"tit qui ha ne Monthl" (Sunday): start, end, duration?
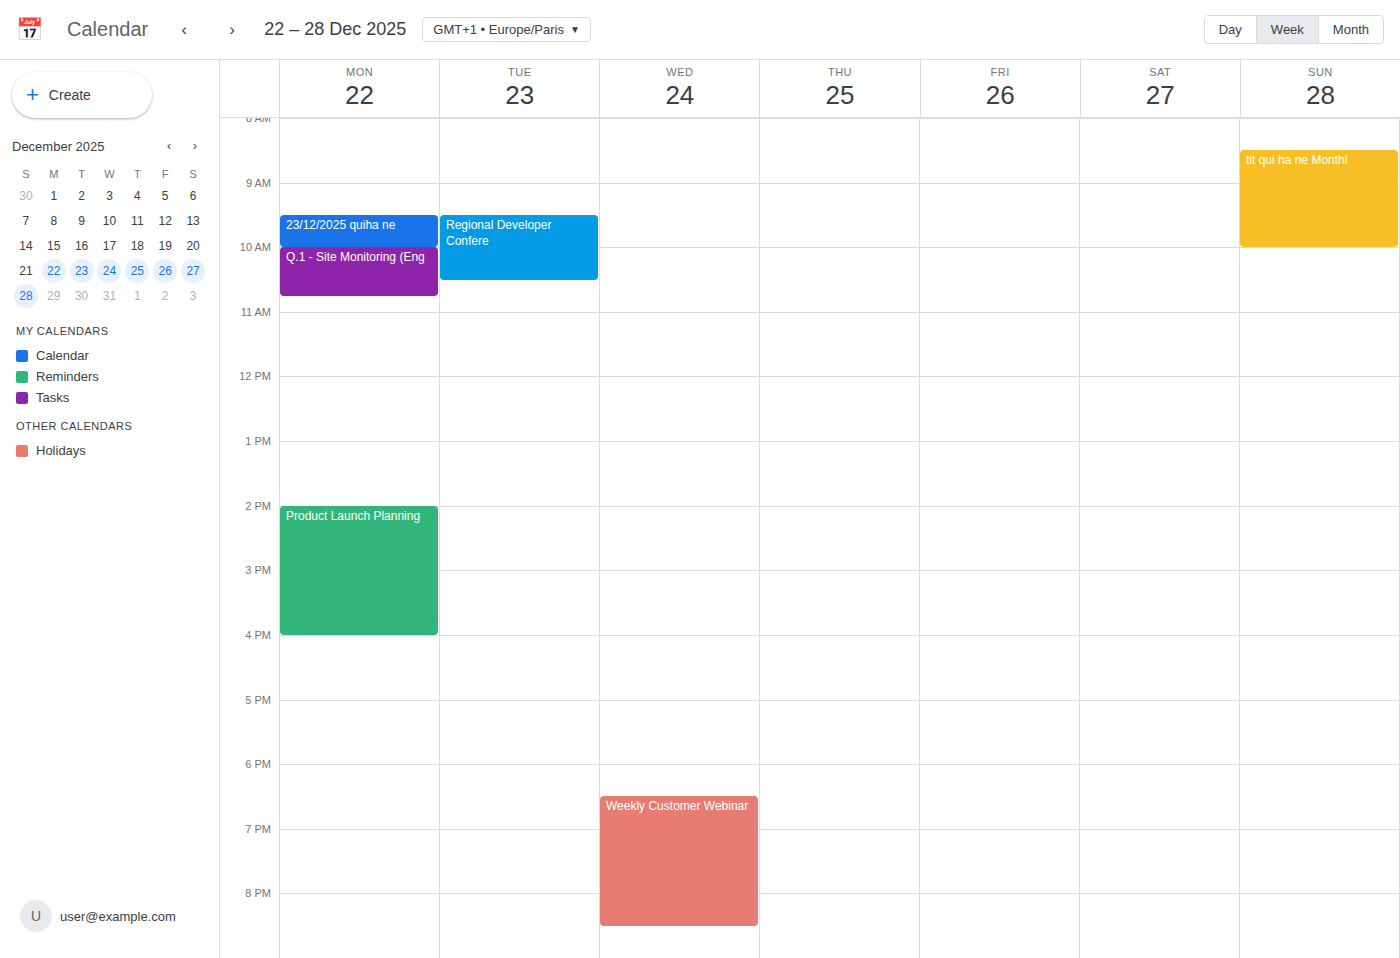
8:30 AM to 10:00 AM, 1 hour 30 minutes